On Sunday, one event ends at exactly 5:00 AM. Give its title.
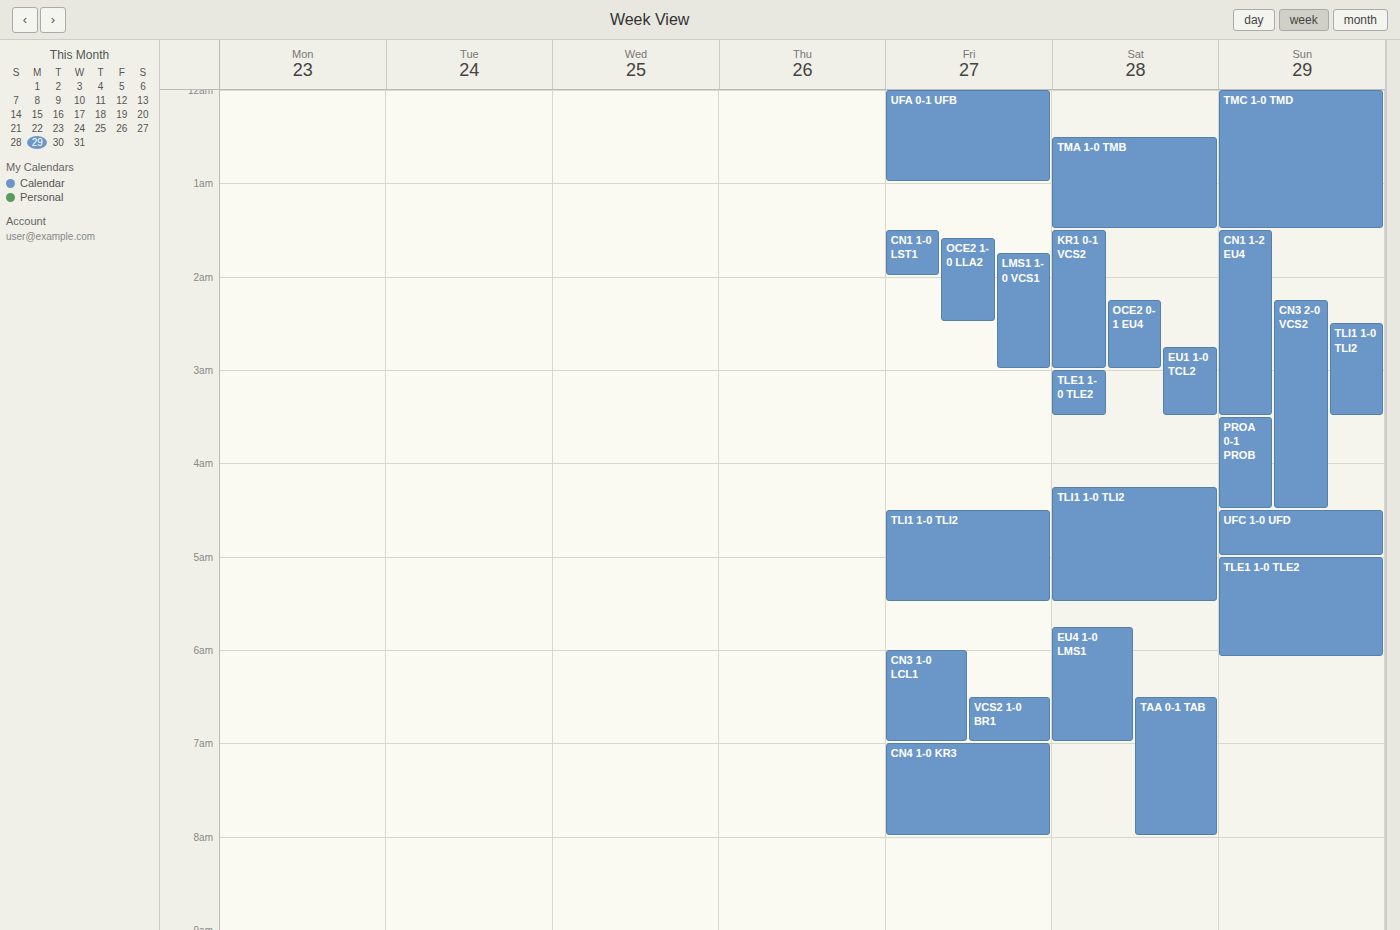
"UFC 1-0 UFD"